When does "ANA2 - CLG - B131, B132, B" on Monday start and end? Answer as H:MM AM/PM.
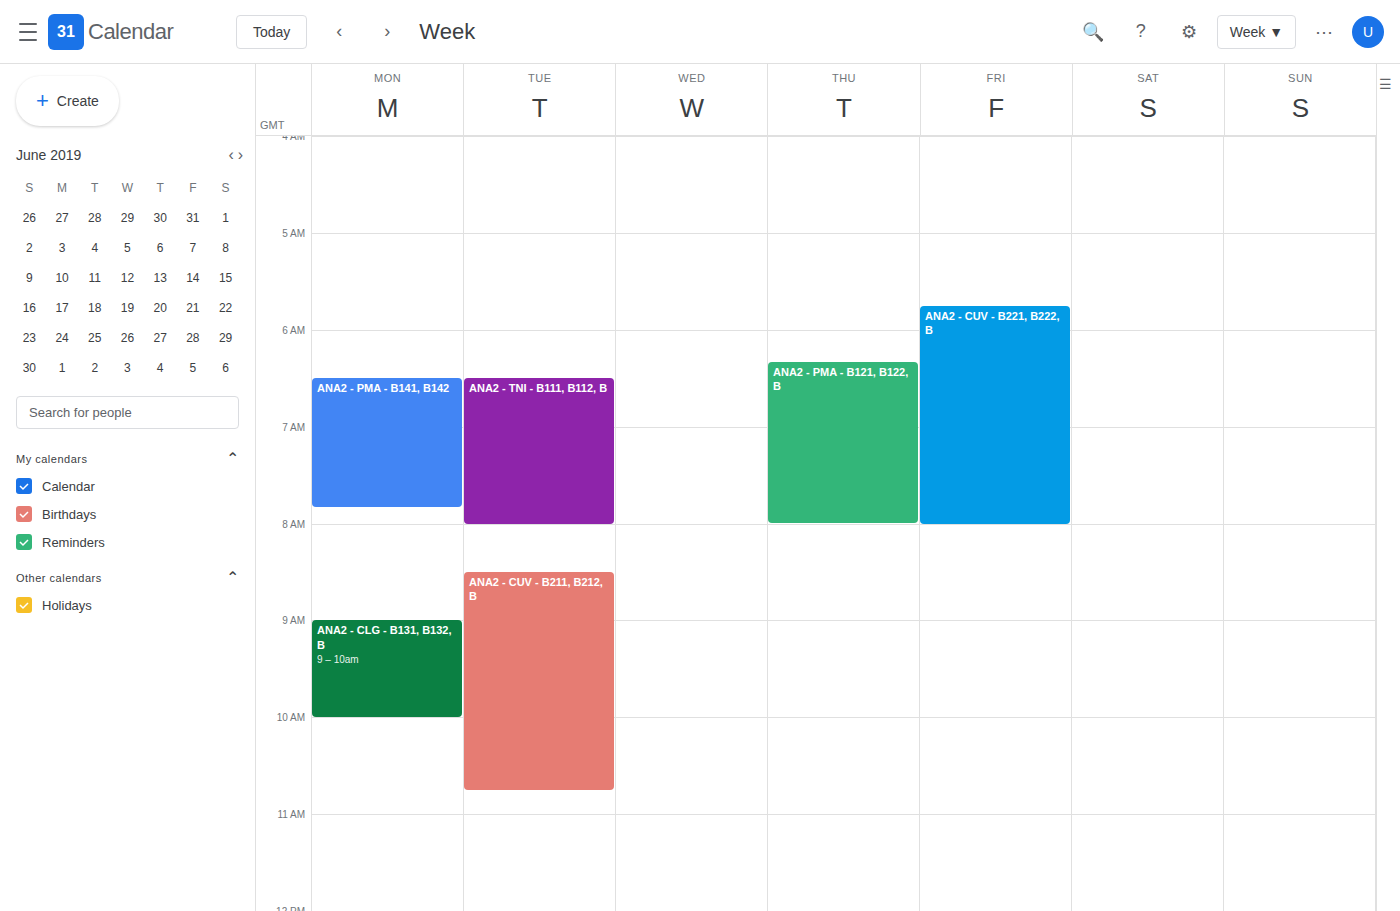
9:00 AM to 10:00 AM